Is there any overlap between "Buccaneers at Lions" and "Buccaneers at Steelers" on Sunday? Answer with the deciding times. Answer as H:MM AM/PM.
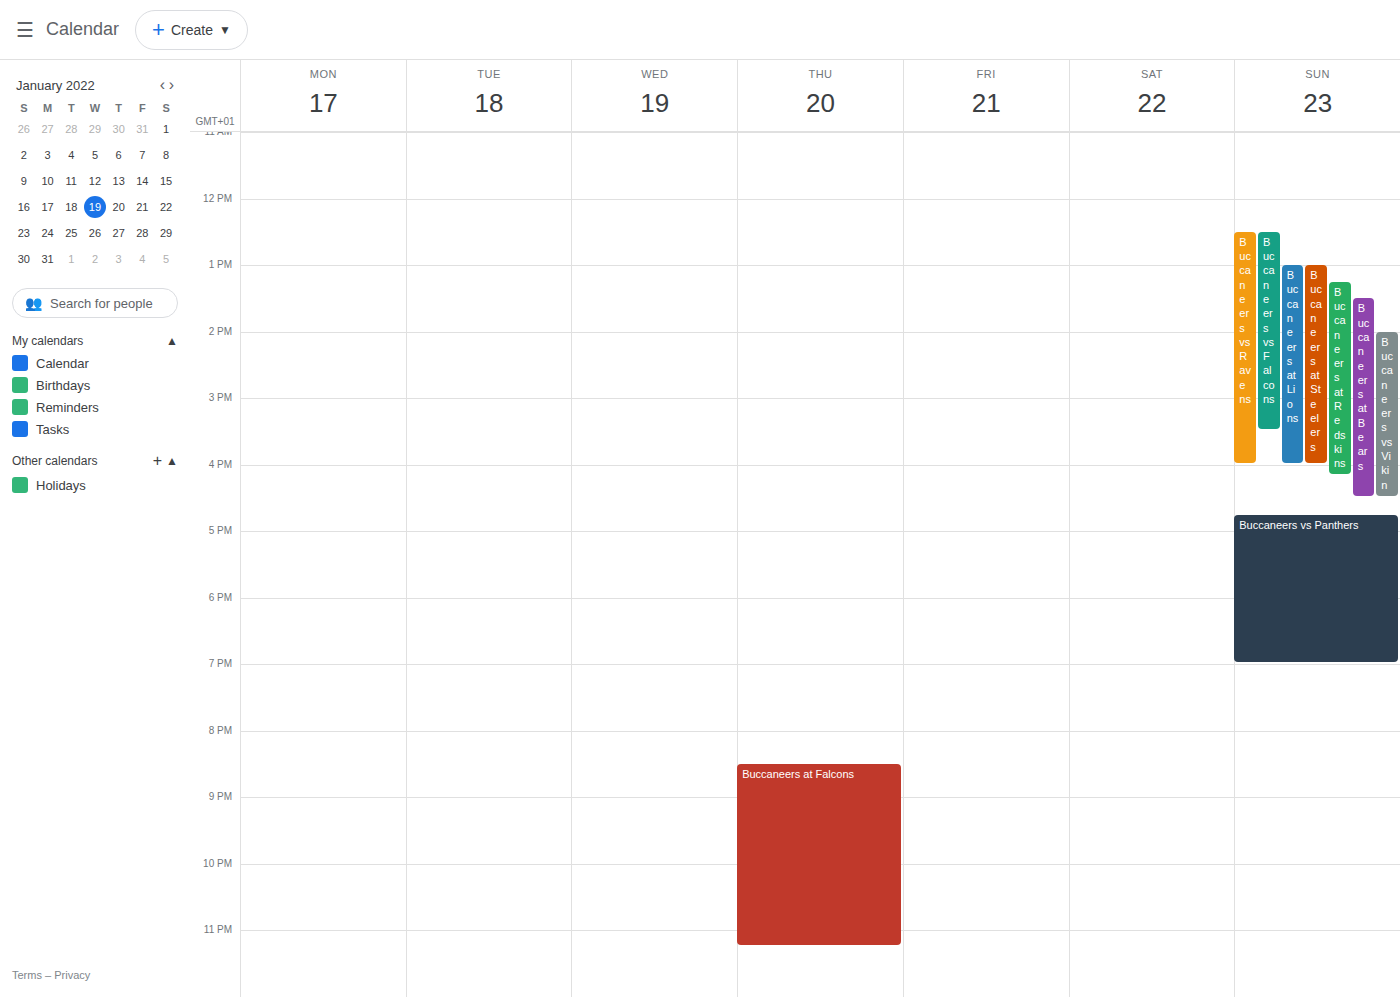
"Buccaneers at Lions" runs 1:00 PM to 4:00 PM, inside "Buccaneers at Steelers" -- they overlap.